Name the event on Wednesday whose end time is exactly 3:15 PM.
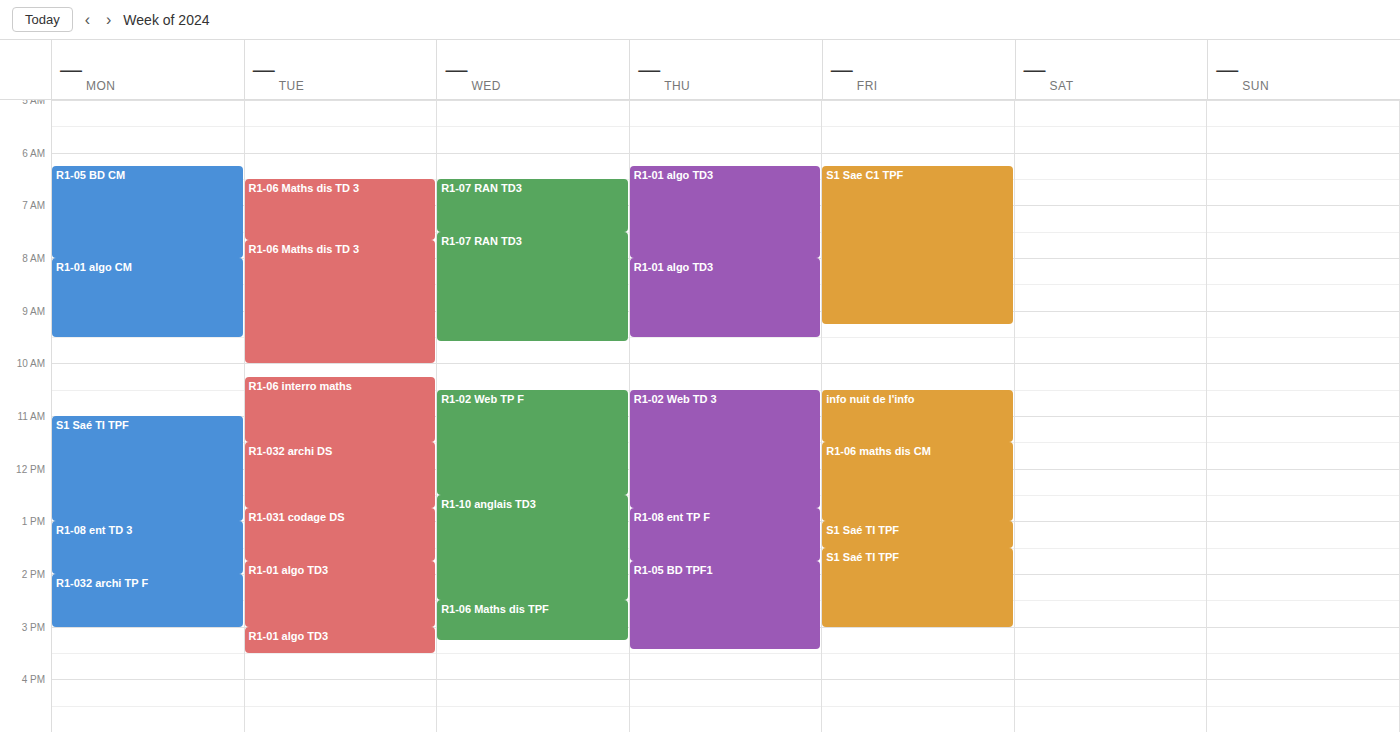
"R1-06 Maths dis TPF"